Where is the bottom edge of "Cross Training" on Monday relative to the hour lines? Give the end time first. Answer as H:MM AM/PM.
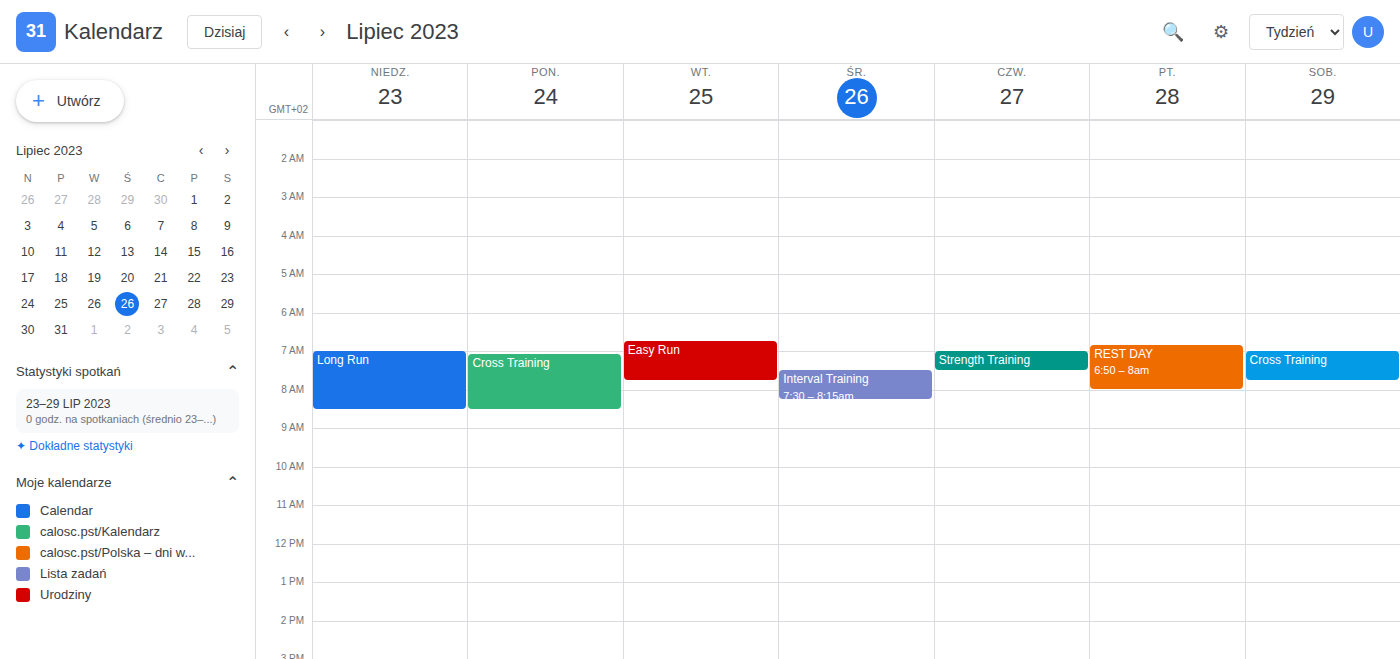
8:30 AM -- halfway between the 8 AM and 9 AM lines.